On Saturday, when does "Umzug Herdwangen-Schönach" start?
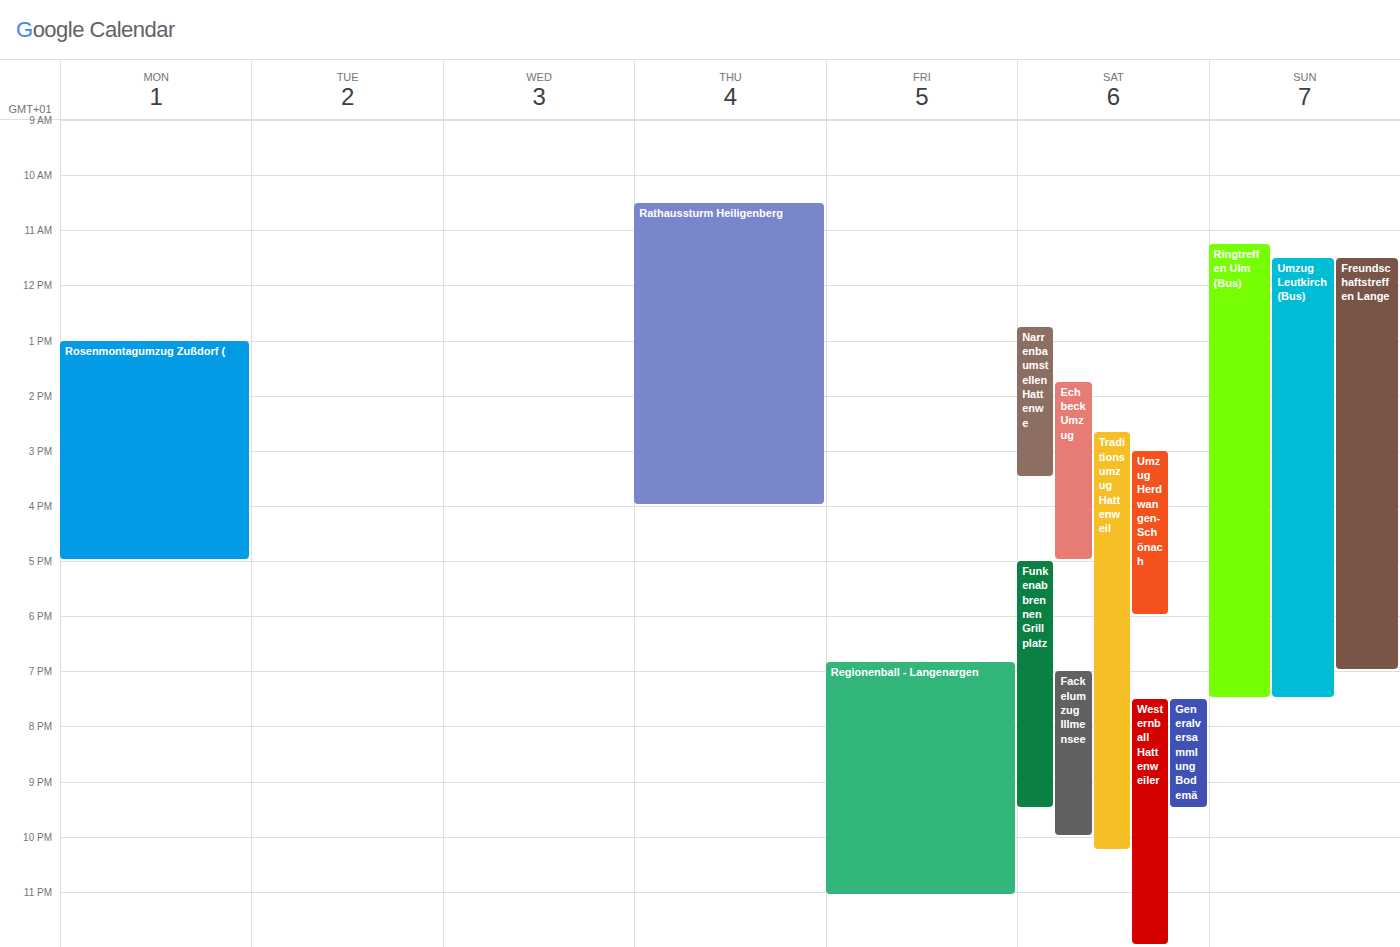
3:00 PM